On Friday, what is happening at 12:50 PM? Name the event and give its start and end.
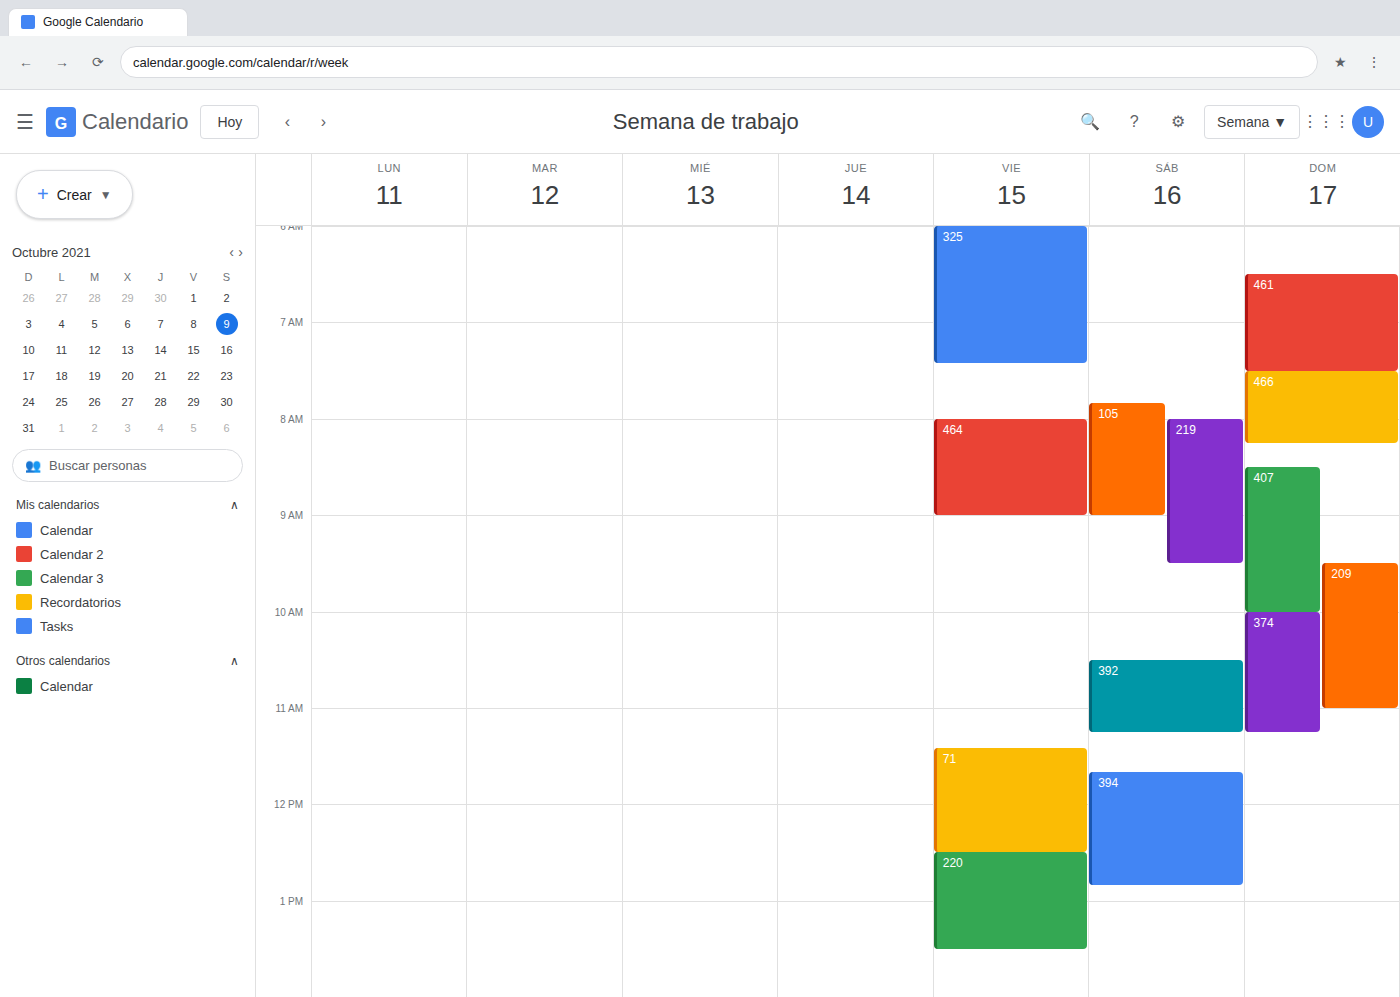
"220", 12:30 PM to 1:30 PM